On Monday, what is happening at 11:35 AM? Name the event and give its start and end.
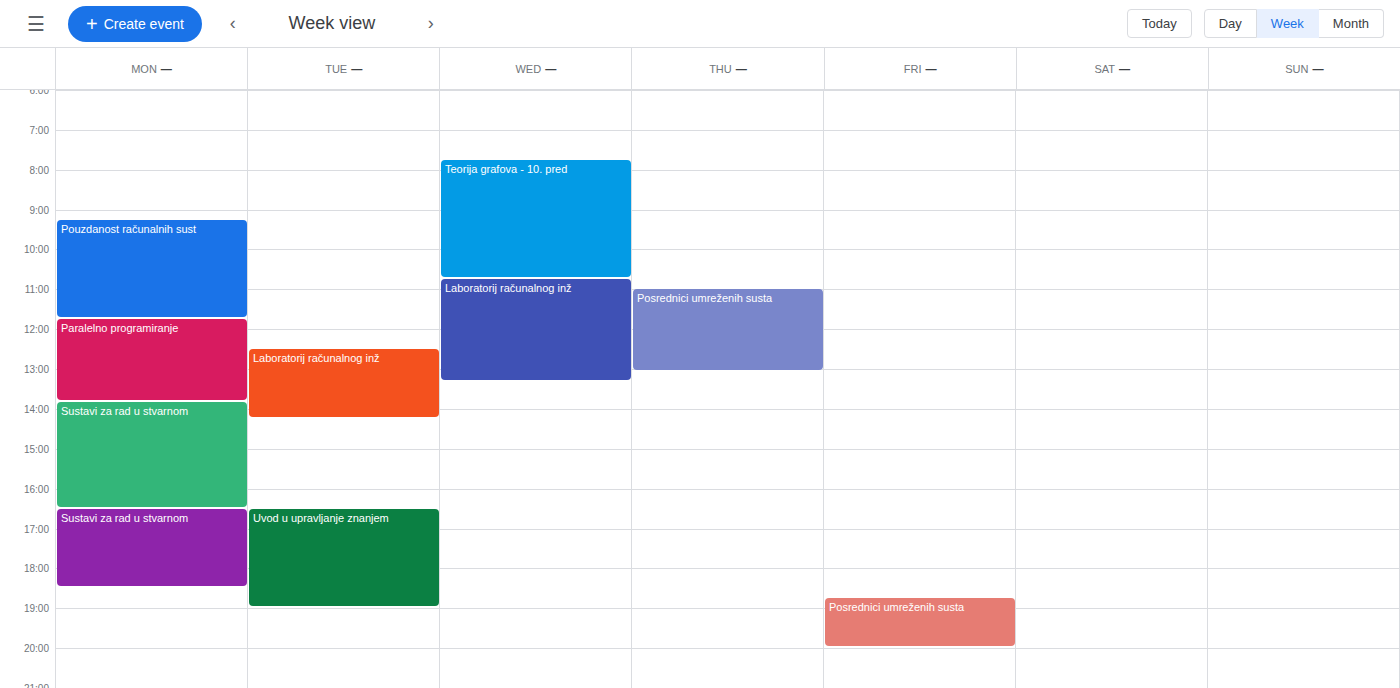
"Pouzdanost računalnih sust", 9:15 AM to 11:45 AM